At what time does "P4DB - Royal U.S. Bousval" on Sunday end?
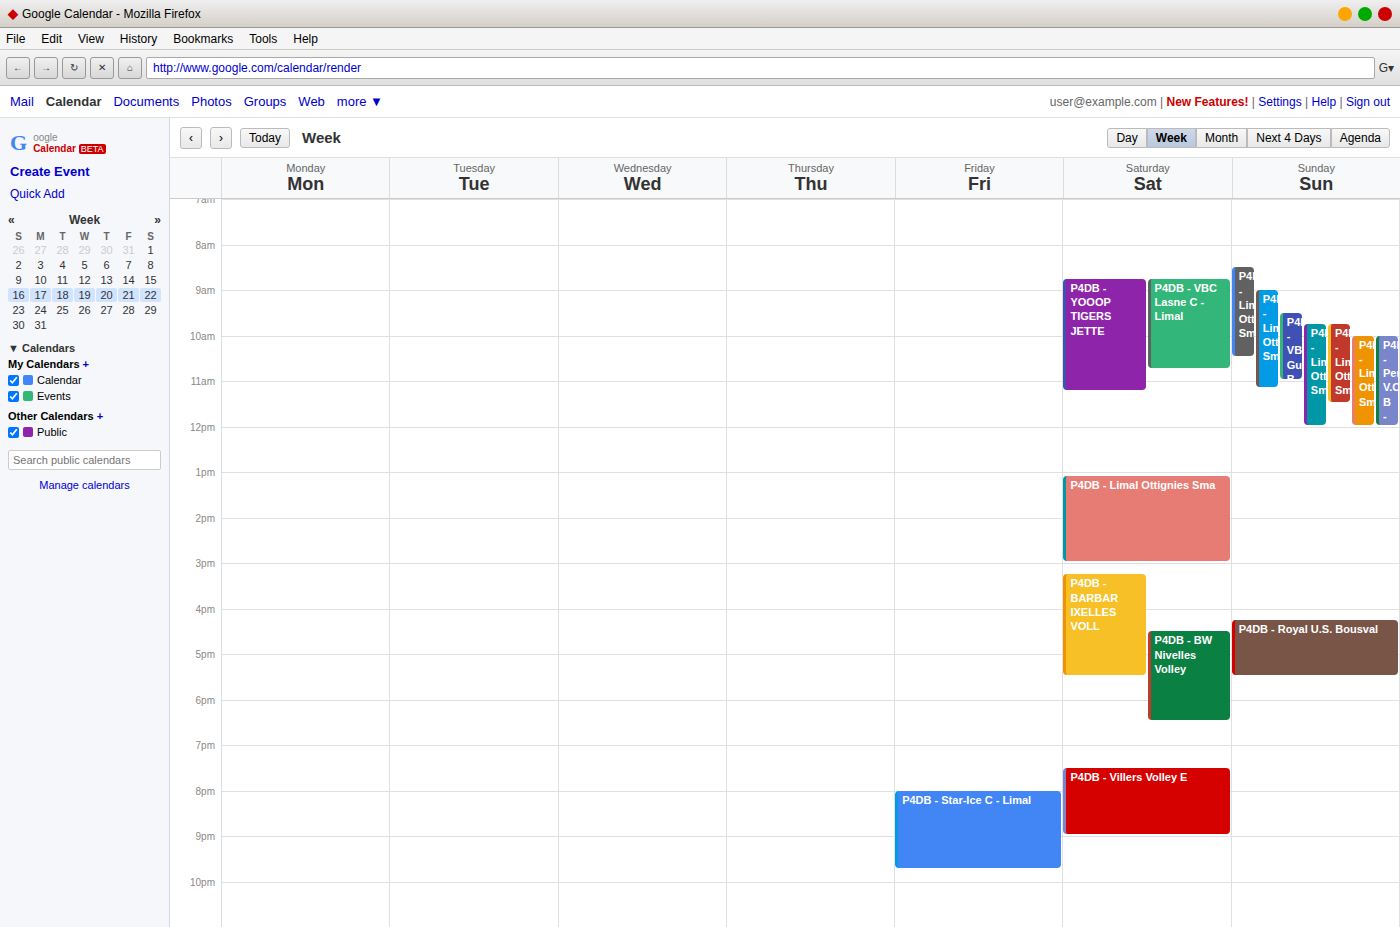
5:30 PM